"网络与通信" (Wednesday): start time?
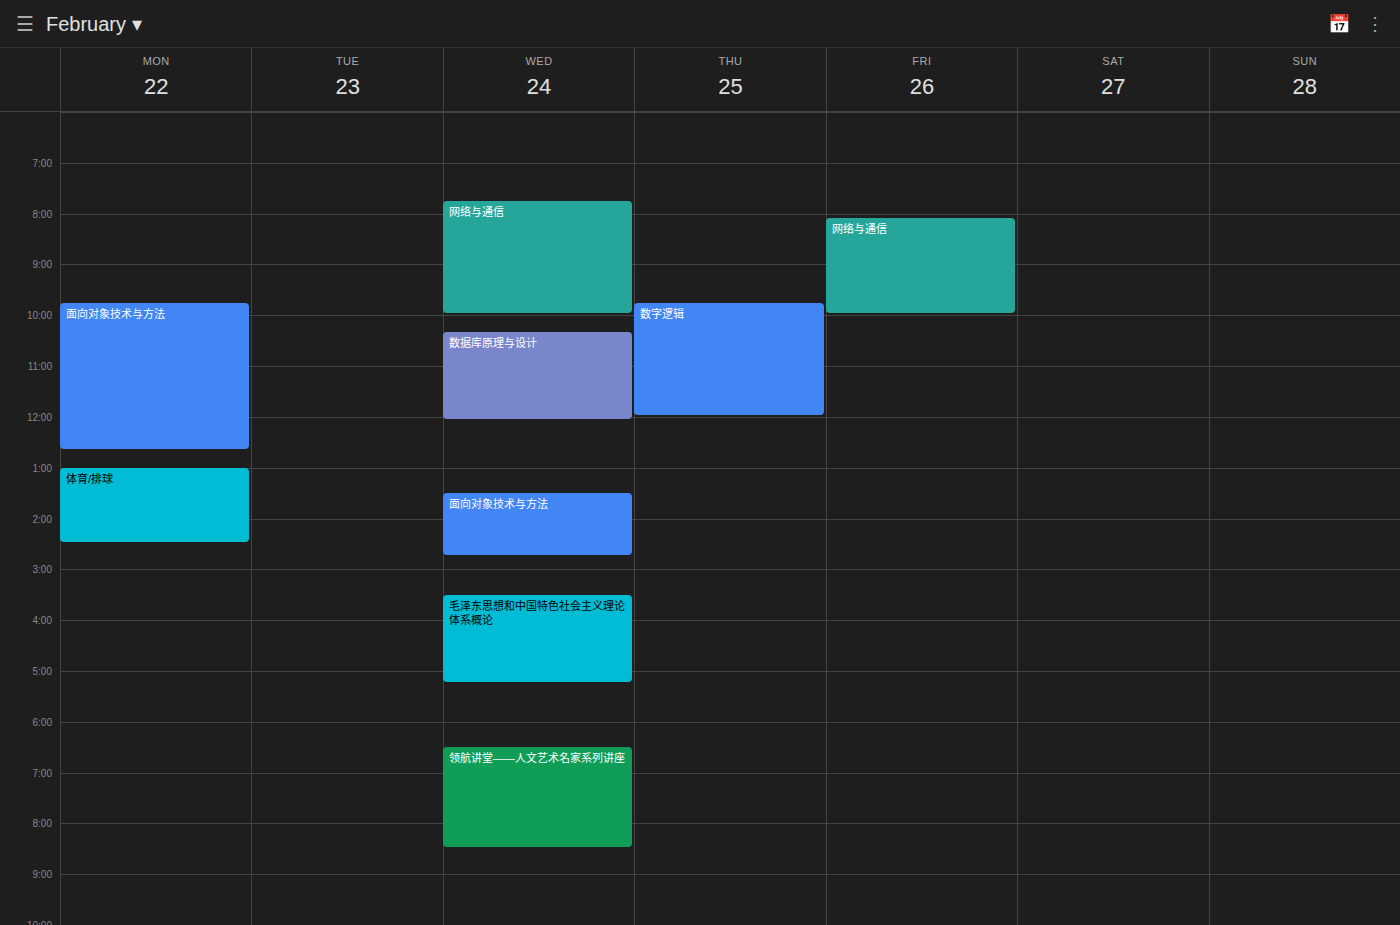
7:45 AM